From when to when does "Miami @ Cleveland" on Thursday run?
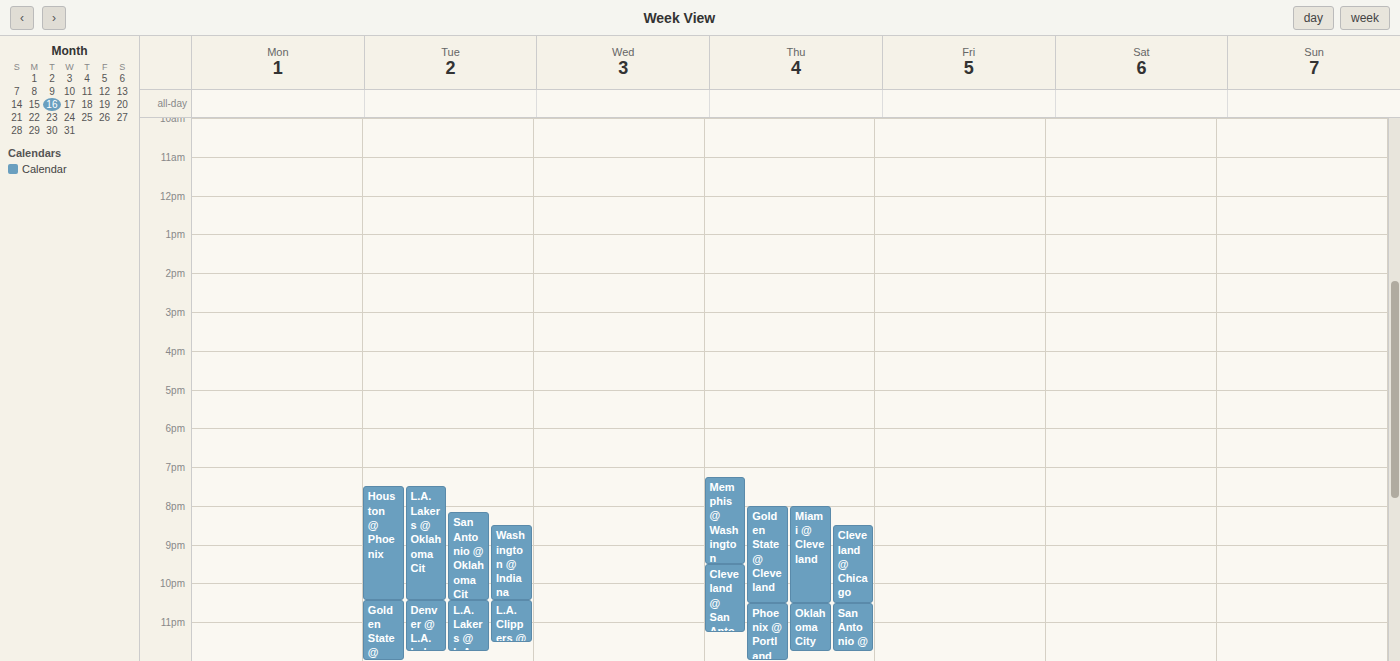
8:00 PM to 10:30 PM